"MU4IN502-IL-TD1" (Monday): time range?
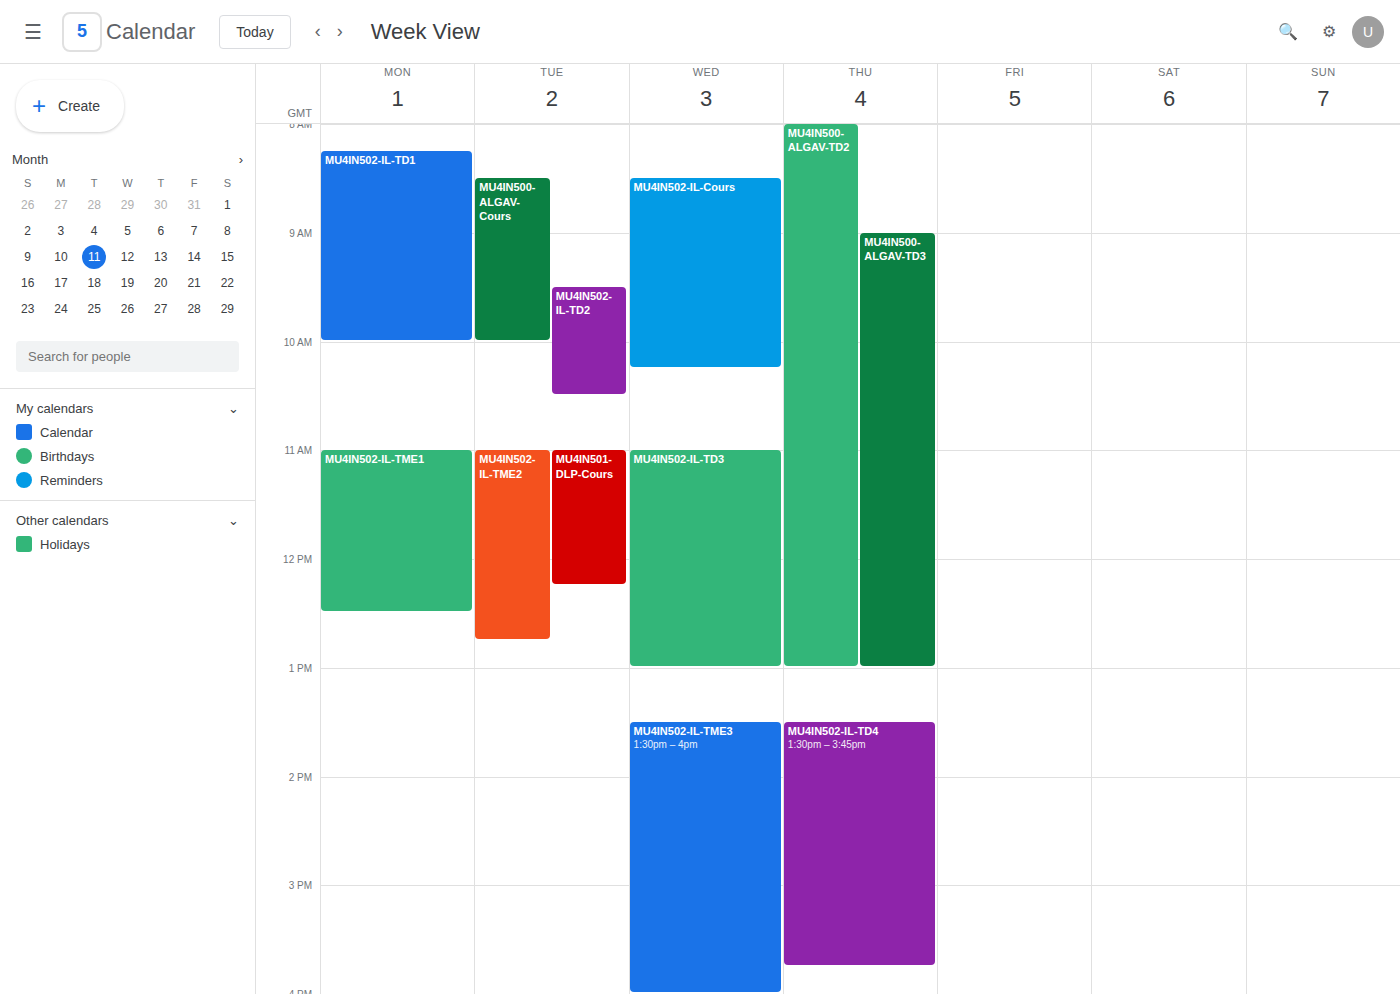
8:15 AM to 10:00 AM